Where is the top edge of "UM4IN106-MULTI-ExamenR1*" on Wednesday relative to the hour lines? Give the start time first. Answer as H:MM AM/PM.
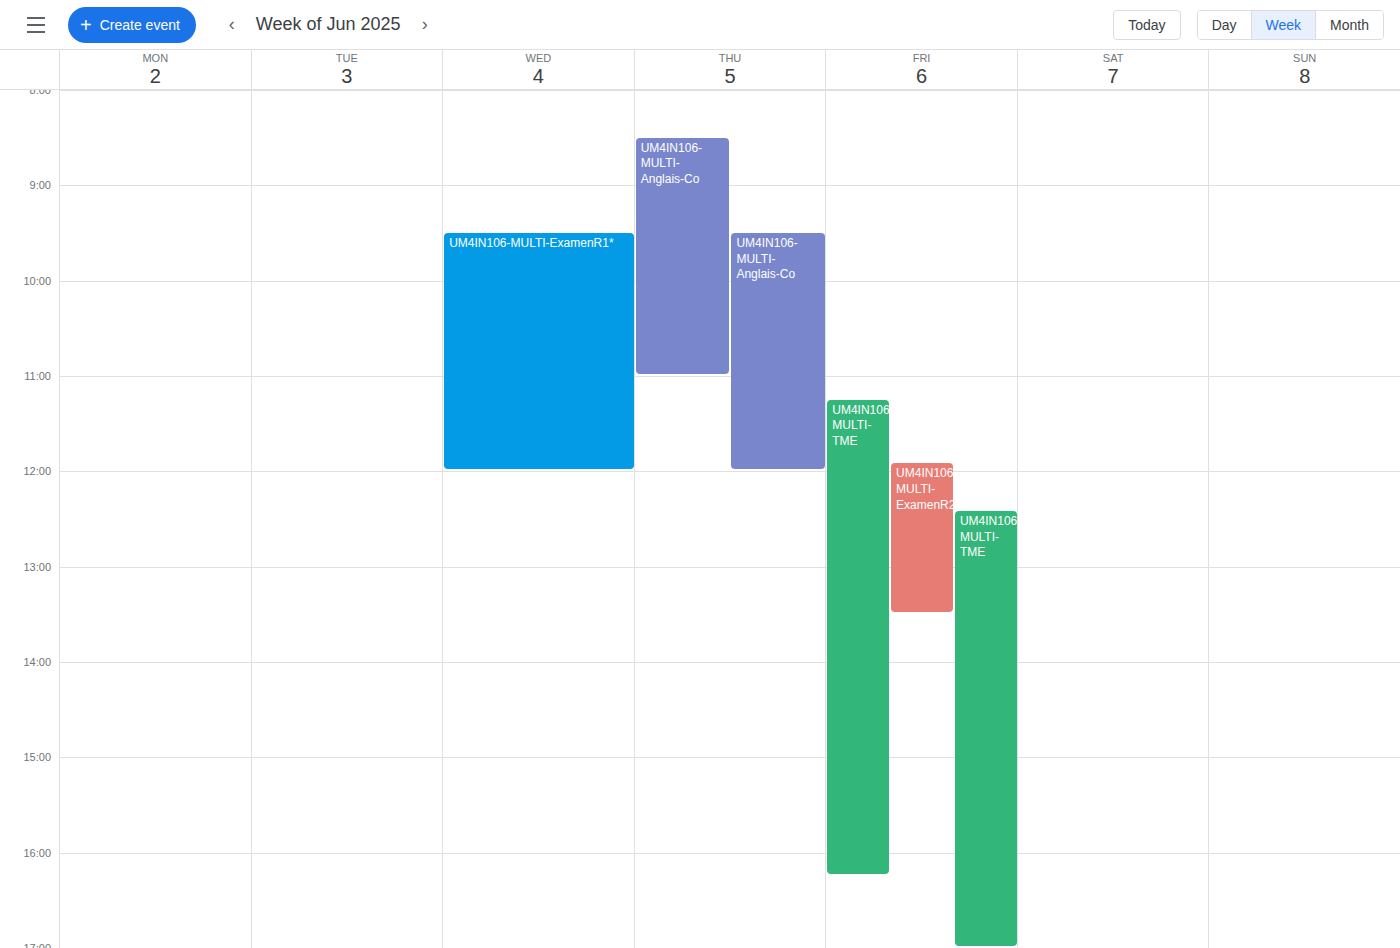
9:30 AM -- halfway between the 9 AM and 10 AM lines.